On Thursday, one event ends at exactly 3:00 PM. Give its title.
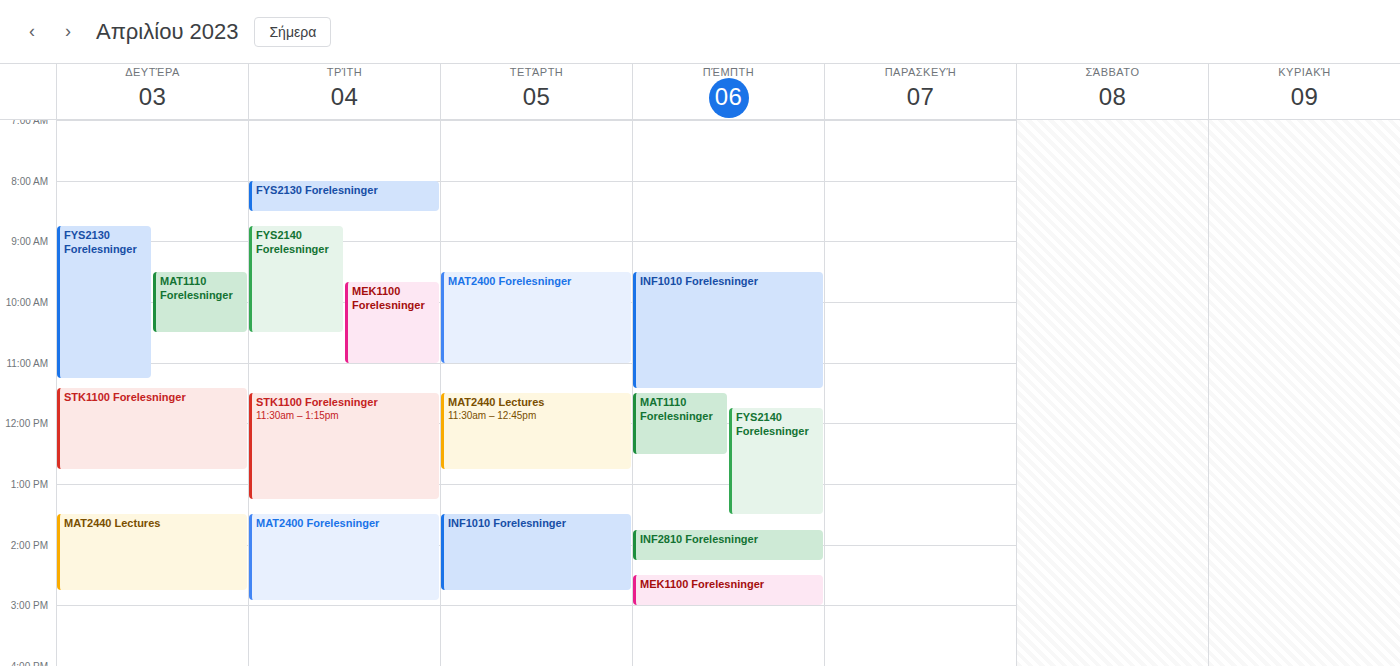
"MEK1100 Forelesninger"